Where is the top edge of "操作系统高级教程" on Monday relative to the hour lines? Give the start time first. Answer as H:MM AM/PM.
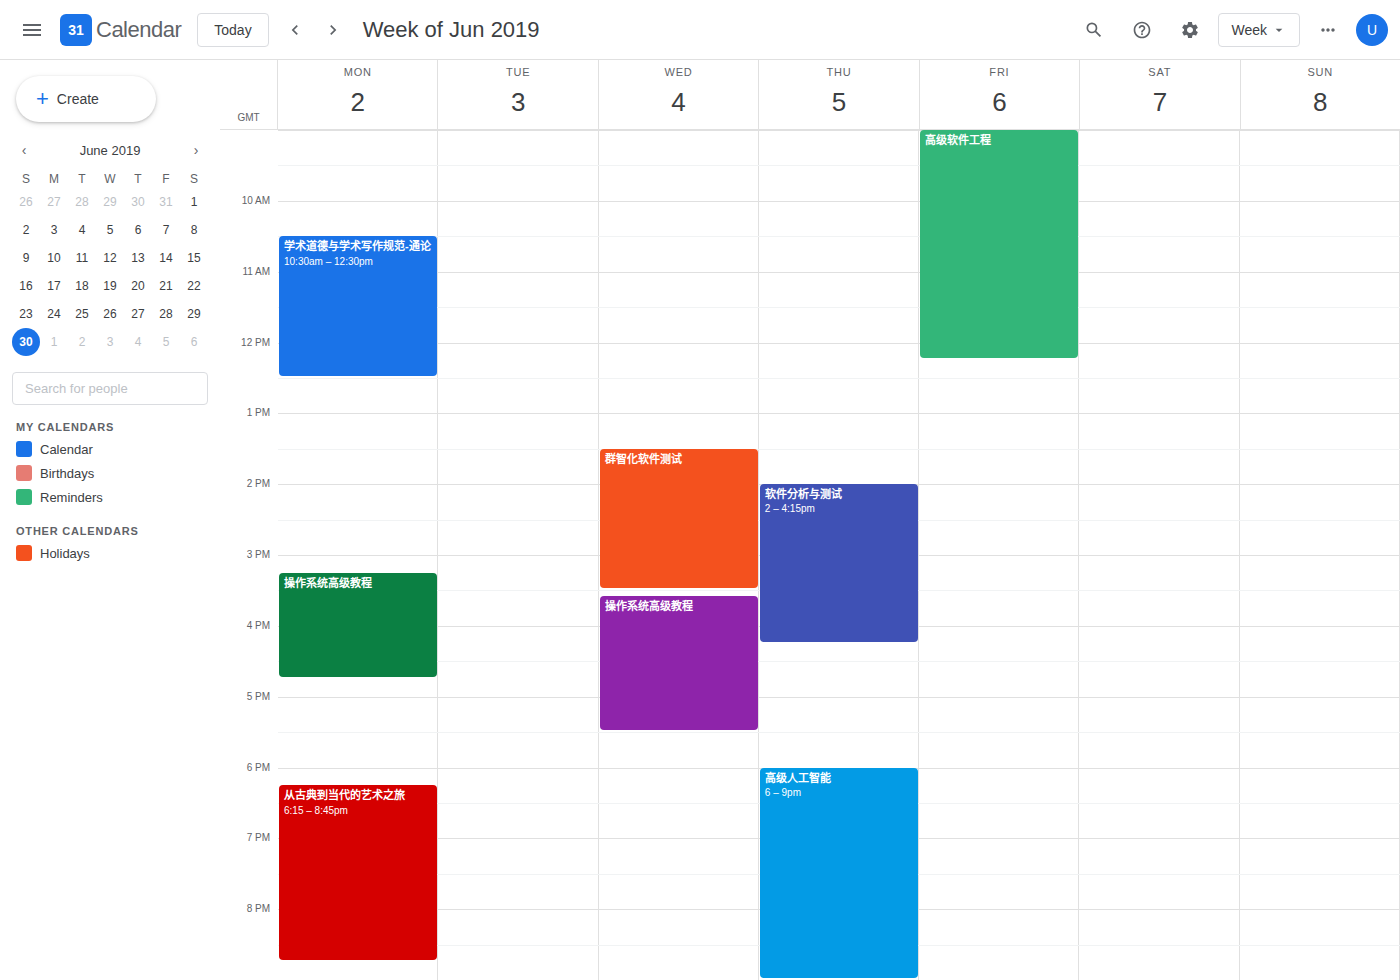
3:15 PM -- neither: a quarter of the way from the 3 PM line to the 4 PM line.